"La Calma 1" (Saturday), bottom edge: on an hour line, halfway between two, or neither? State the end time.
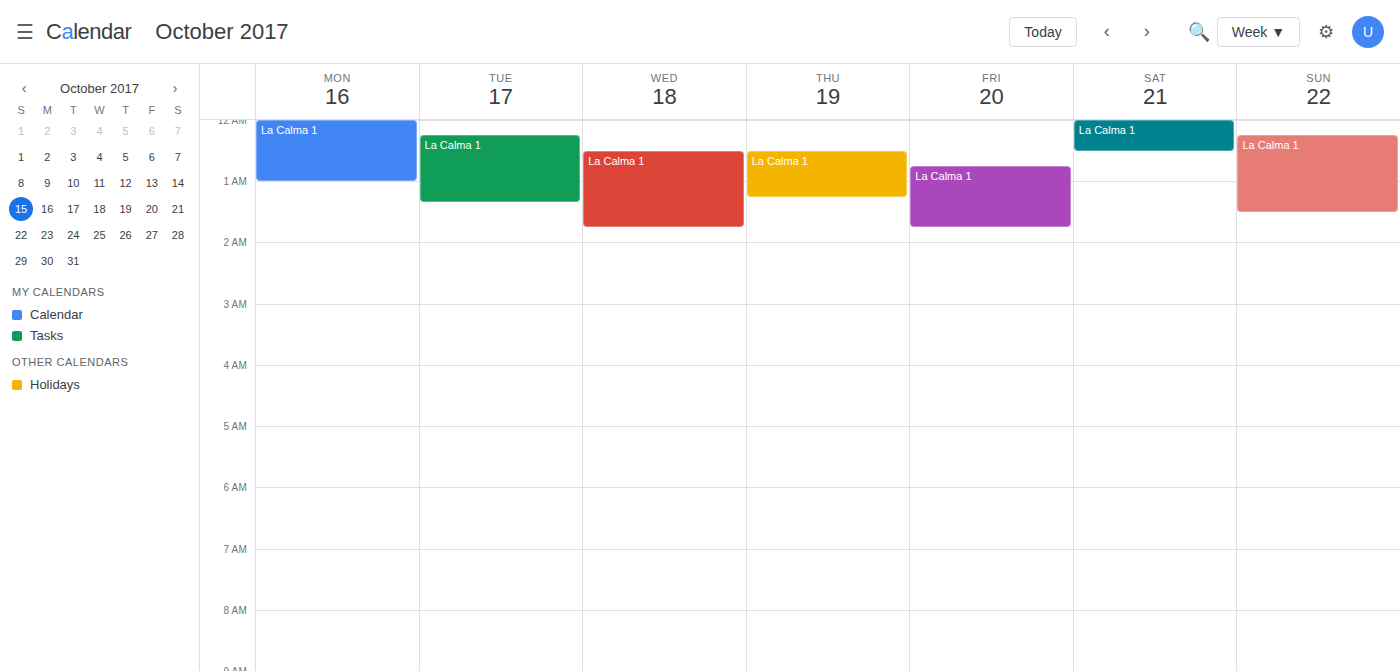
12:30 AM -- halfway between the 12 AM and 1 AM lines.